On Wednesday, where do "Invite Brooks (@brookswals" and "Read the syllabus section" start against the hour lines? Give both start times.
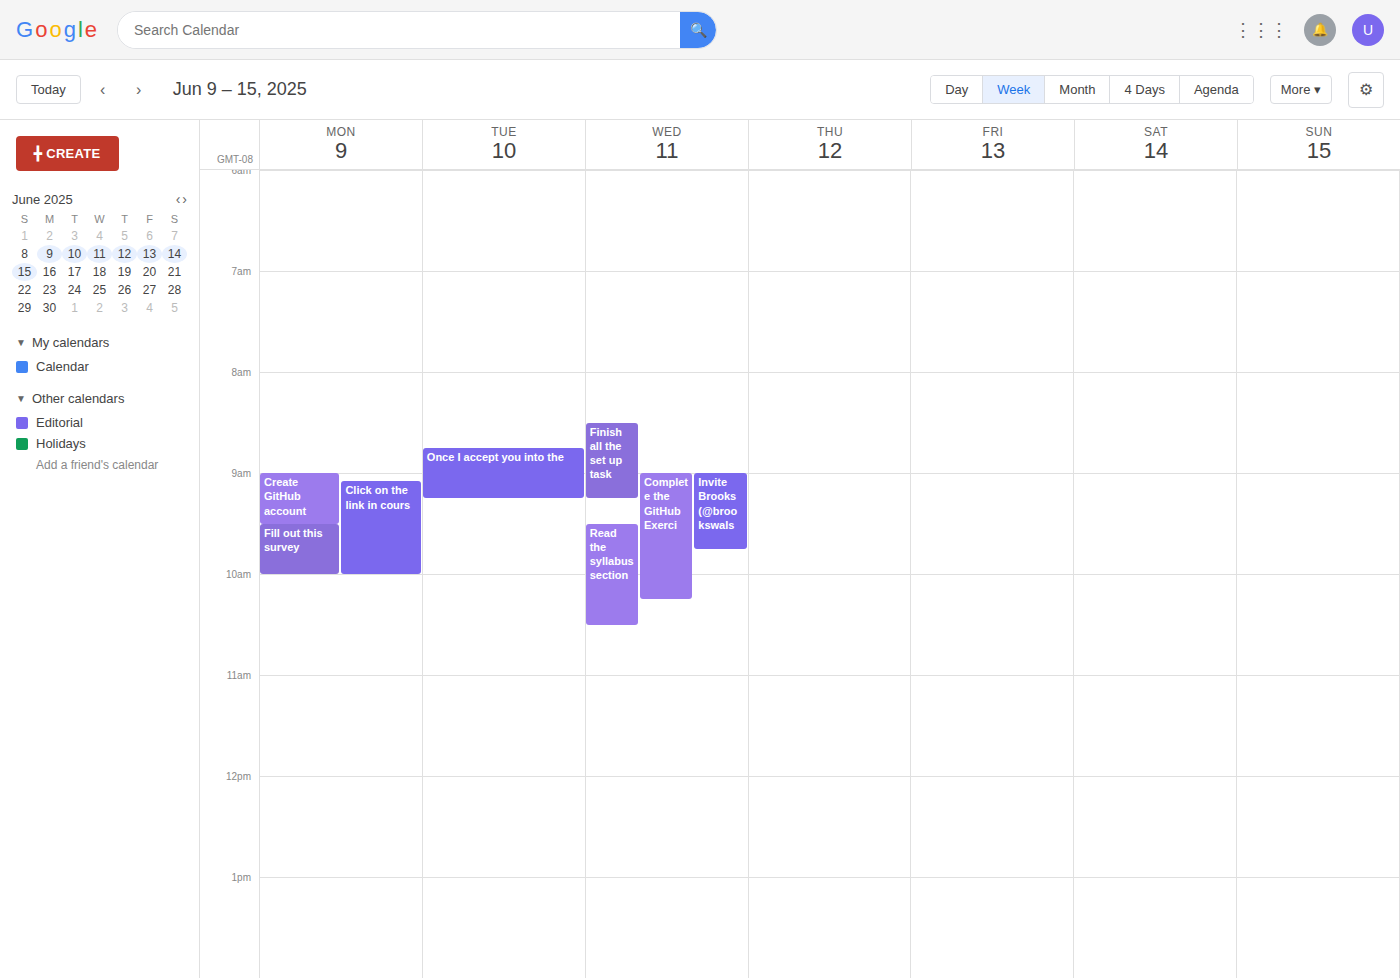
"Invite Brooks (@brookswals": 9:00 AM, exactly on the 9 AM line. "Read the syllabus section": 9:30 AM, halfway between the 9 AM and 10 AM lines.